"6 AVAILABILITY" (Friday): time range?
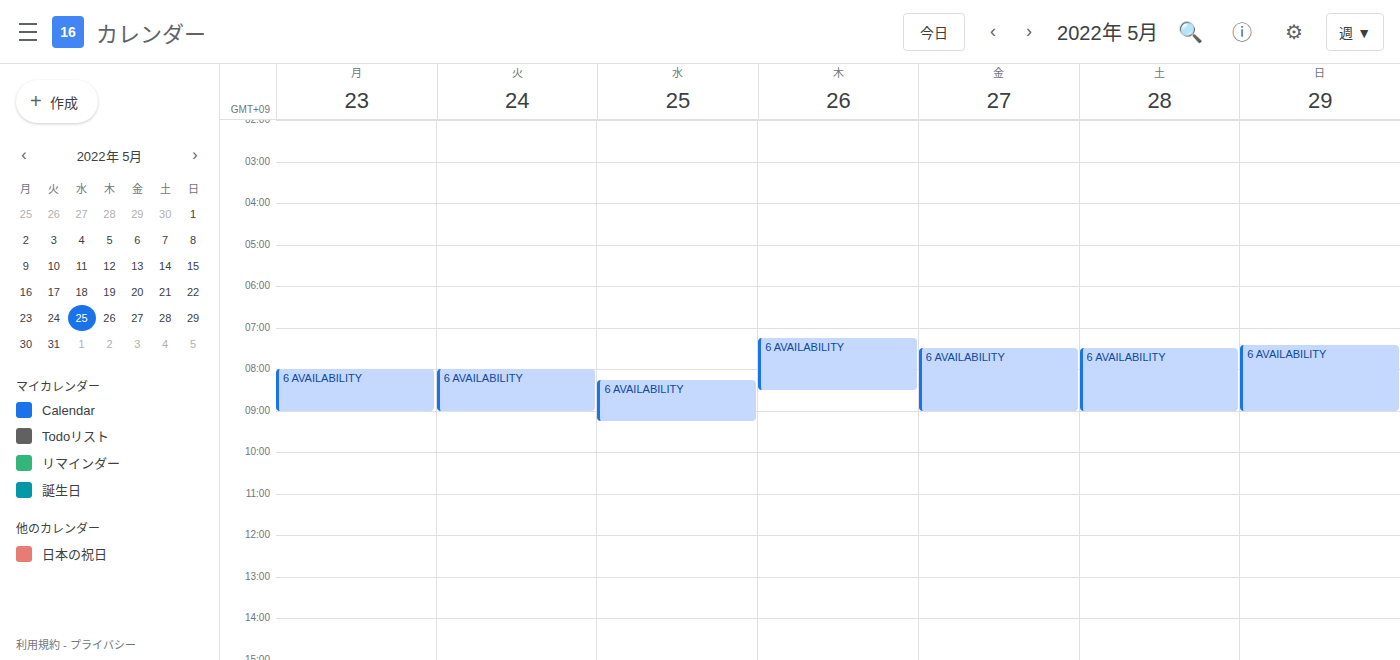
7:30 AM to 9:00 AM